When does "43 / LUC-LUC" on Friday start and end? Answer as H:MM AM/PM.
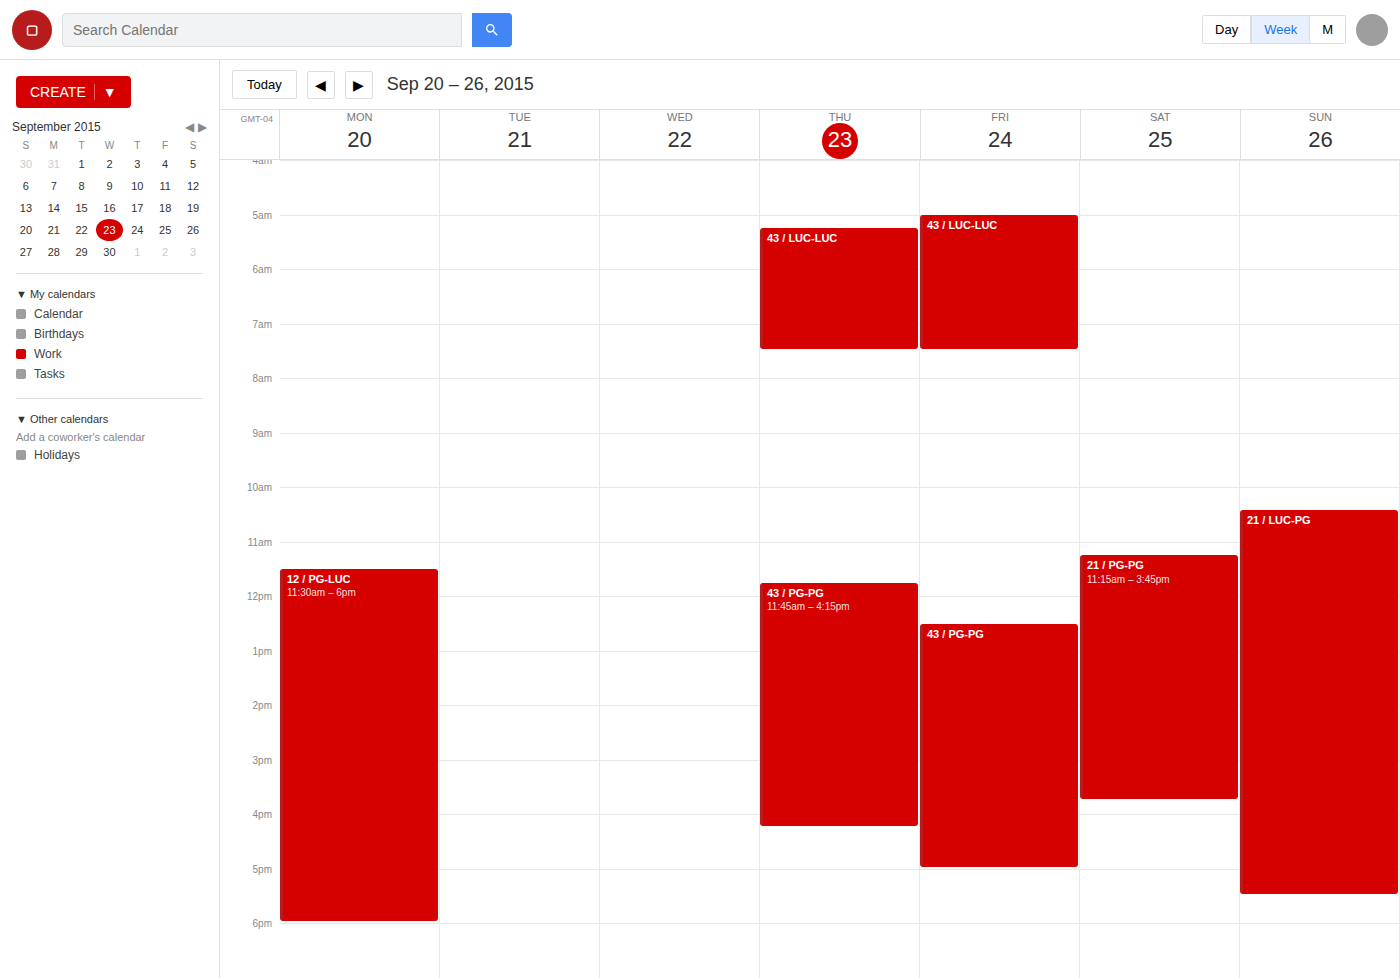
5:00 AM to 7:30 AM